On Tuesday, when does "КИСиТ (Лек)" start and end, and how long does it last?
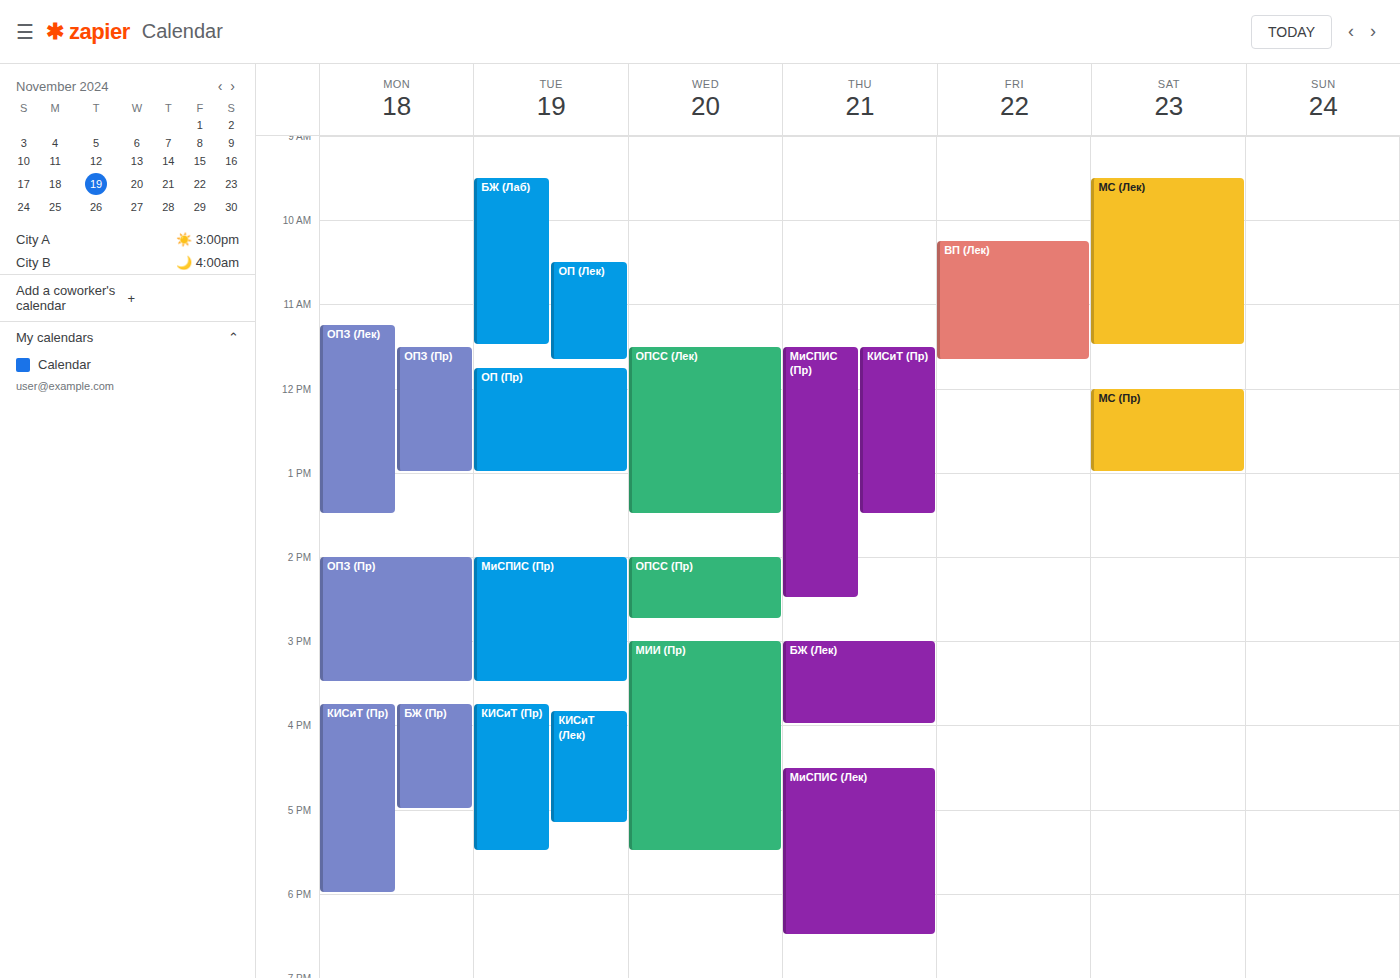
3:50 PM to 5:10 PM, 1 hour 20 minutes